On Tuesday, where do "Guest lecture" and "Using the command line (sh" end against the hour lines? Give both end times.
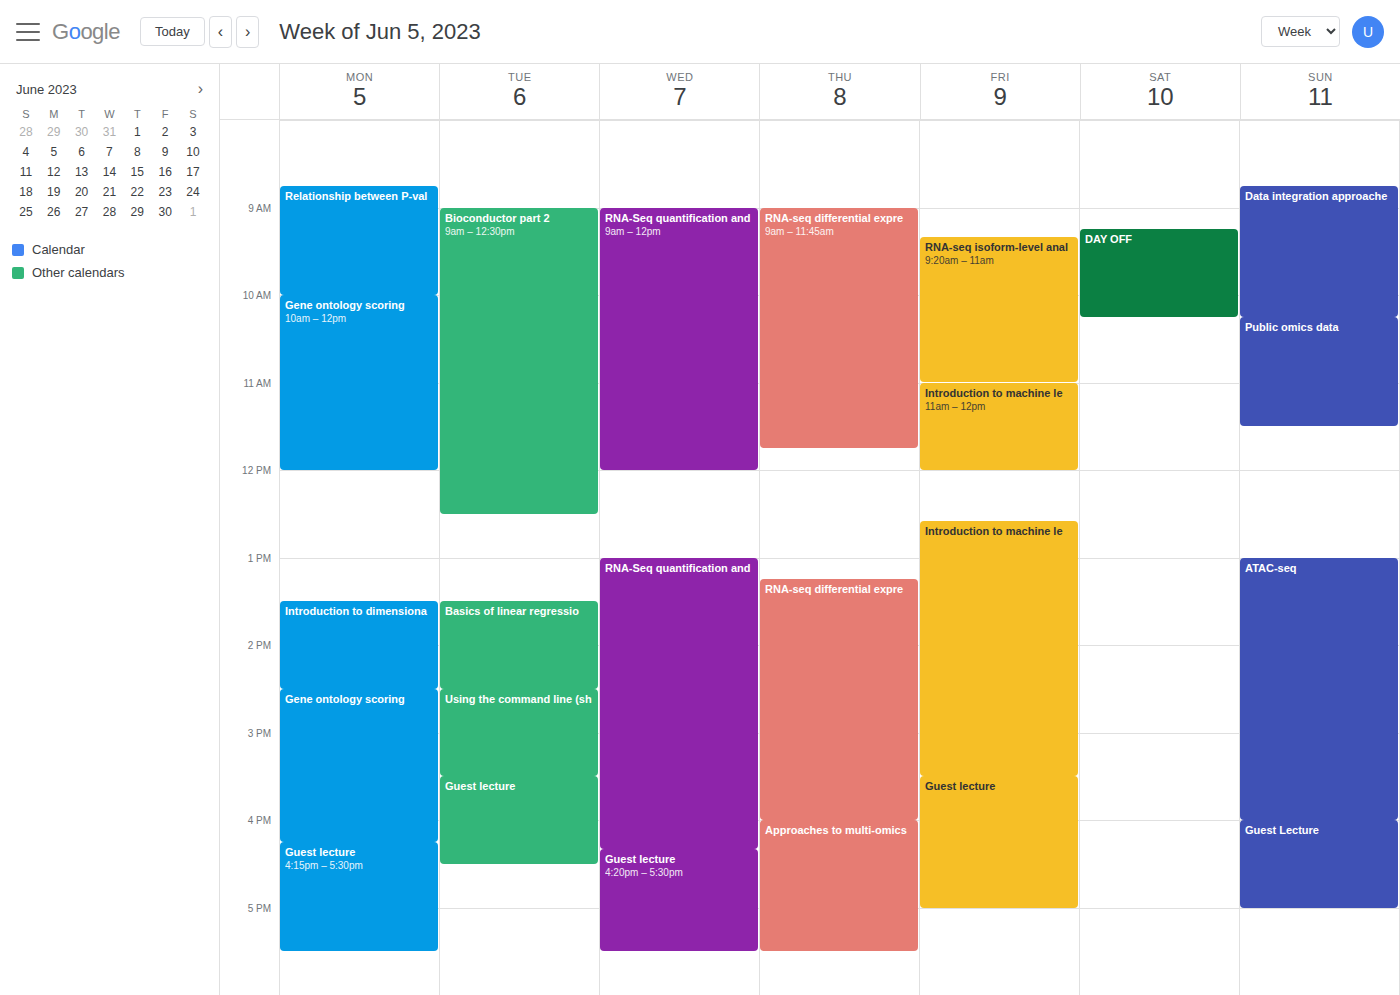
"Guest lecture": 4:30 PM, halfway between the 4 PM and 5 PM lines. "Using the command line (sh": 3:30 PM, halfway between the 3 PM and 4 PM lines.